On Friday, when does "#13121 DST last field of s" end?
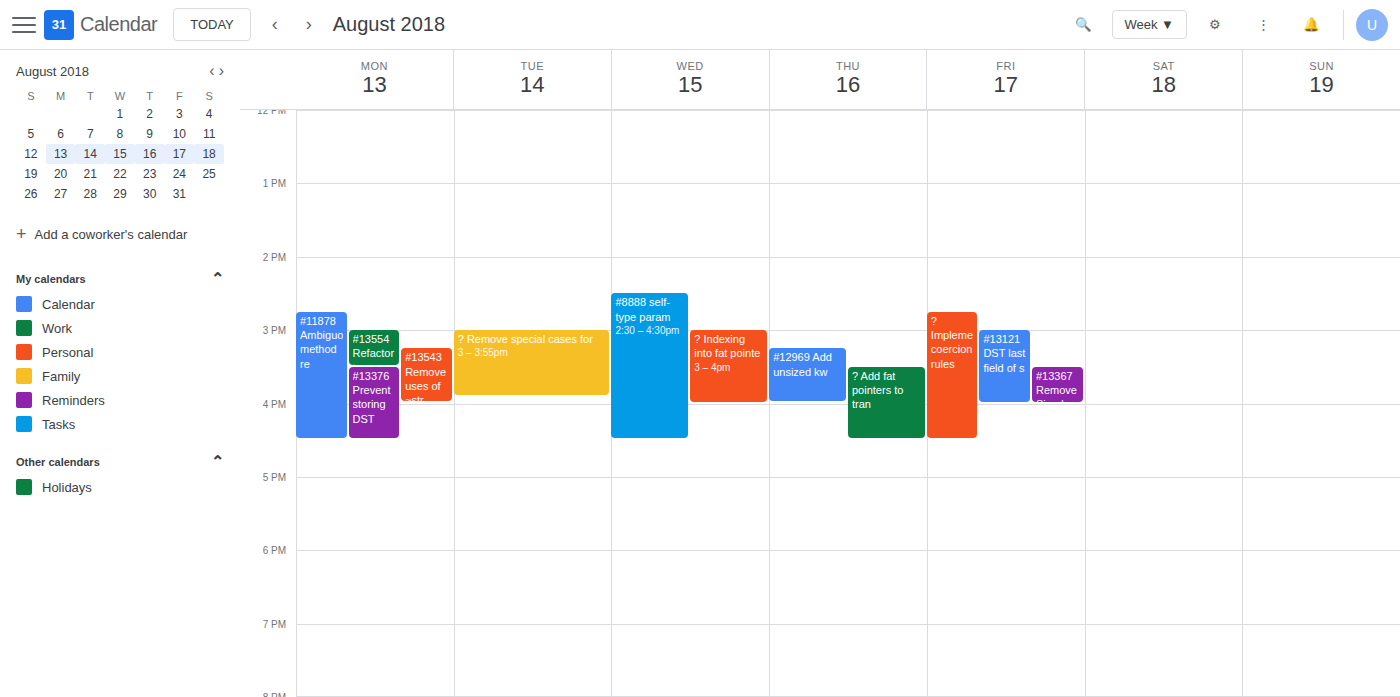
4:00 PM